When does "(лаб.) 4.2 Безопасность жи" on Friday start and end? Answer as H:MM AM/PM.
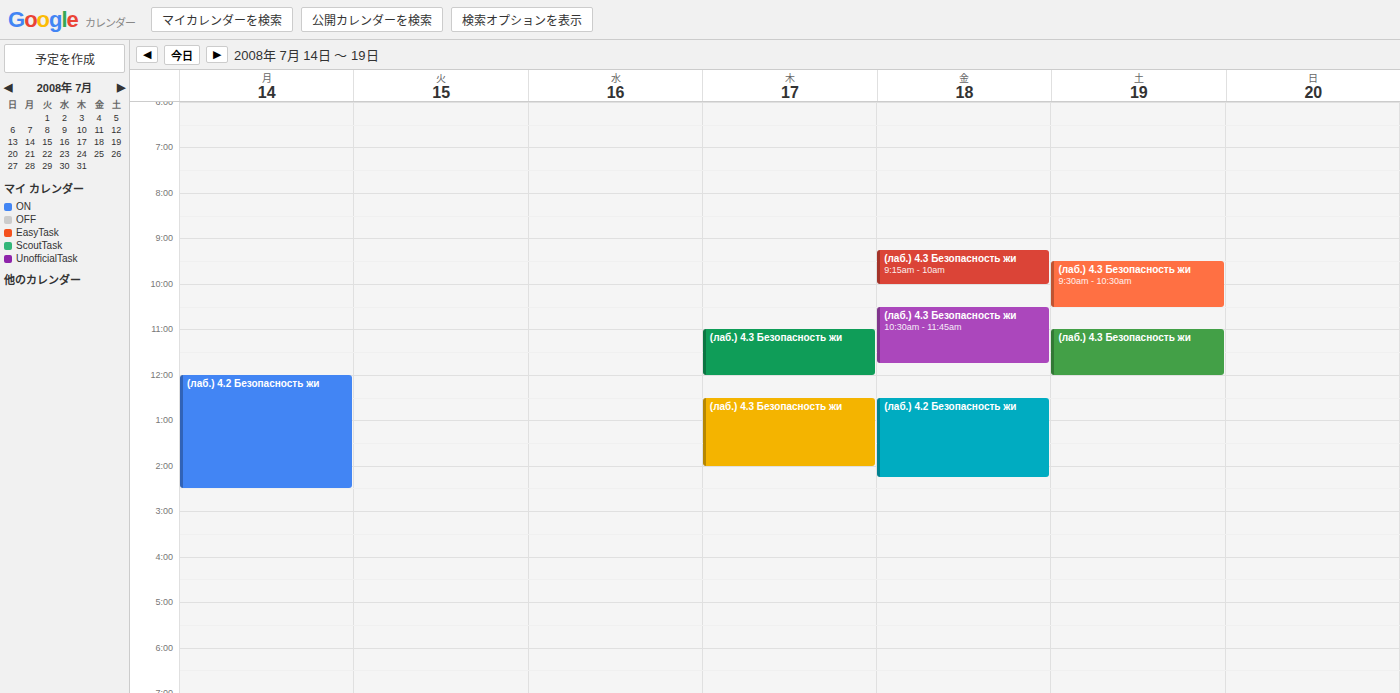
12:30 PM to 2:15 PM